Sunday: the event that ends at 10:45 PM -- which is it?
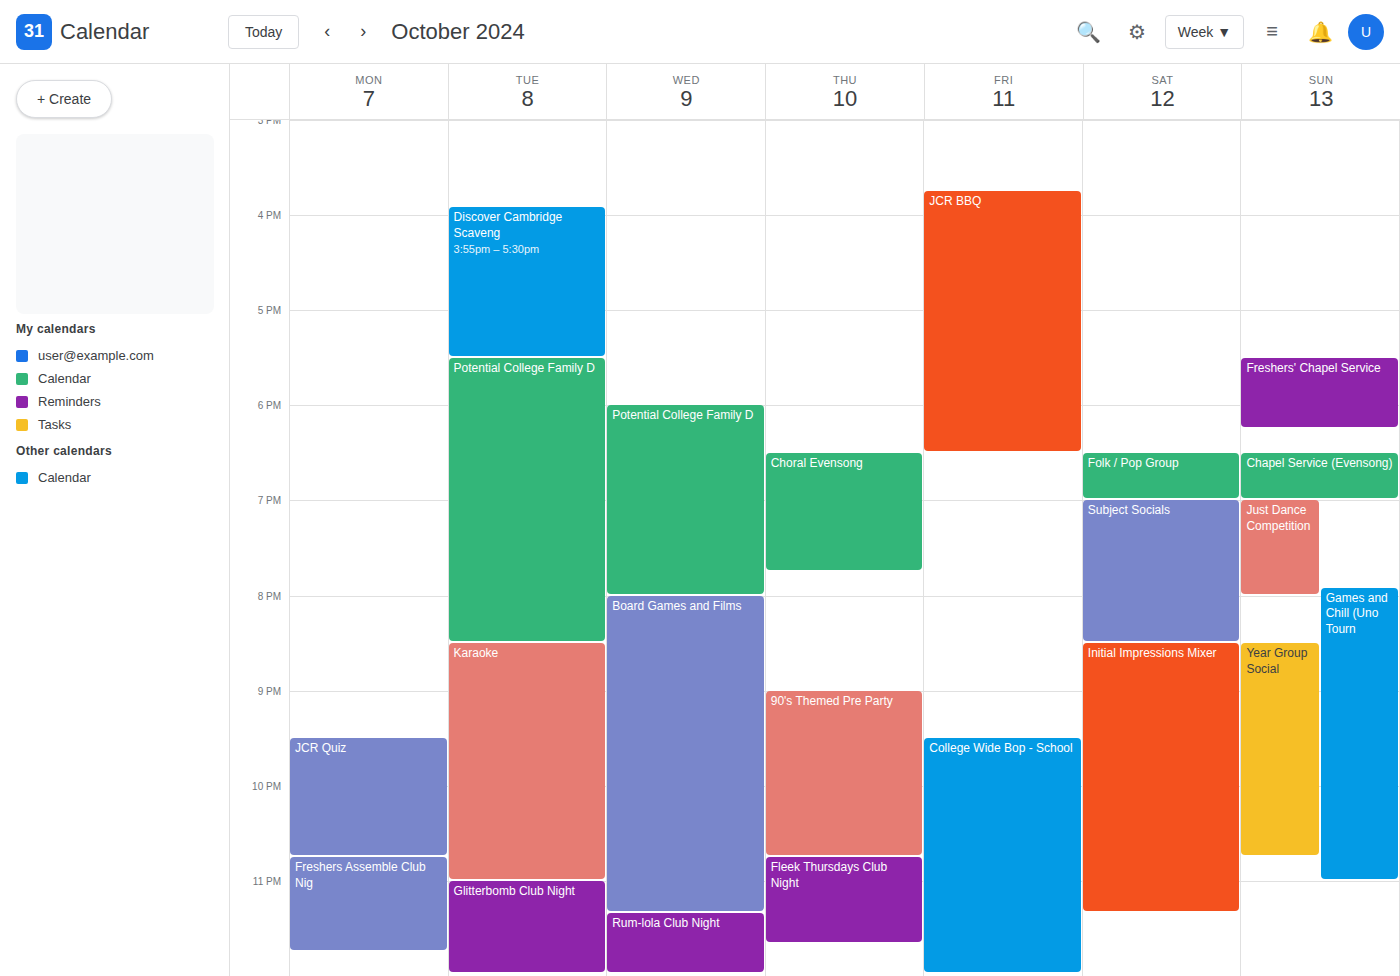
"Year Group Social"